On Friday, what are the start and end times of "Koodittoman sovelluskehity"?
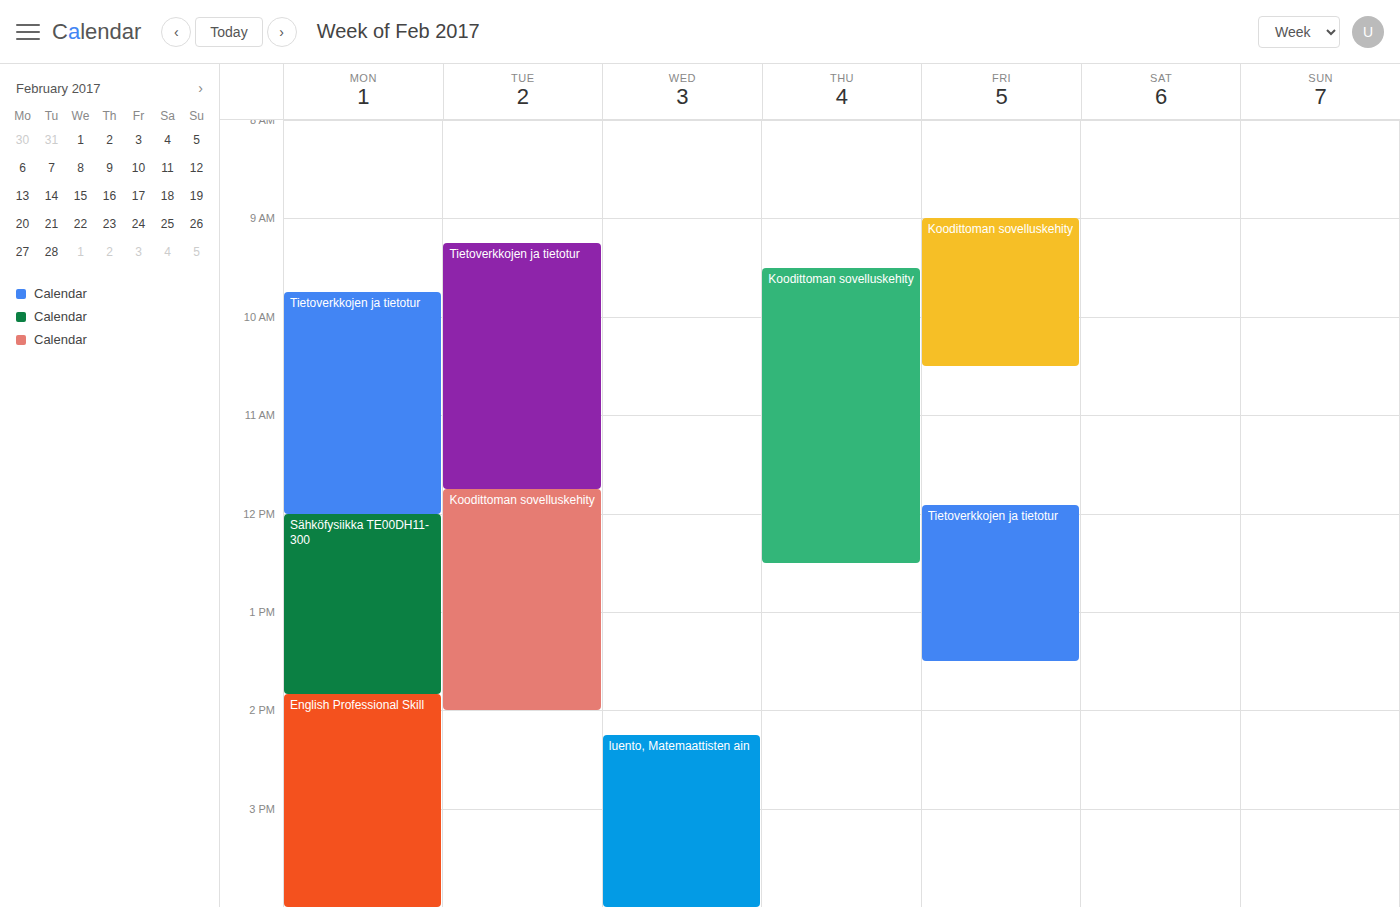
9:00 AM to 10:30 AM